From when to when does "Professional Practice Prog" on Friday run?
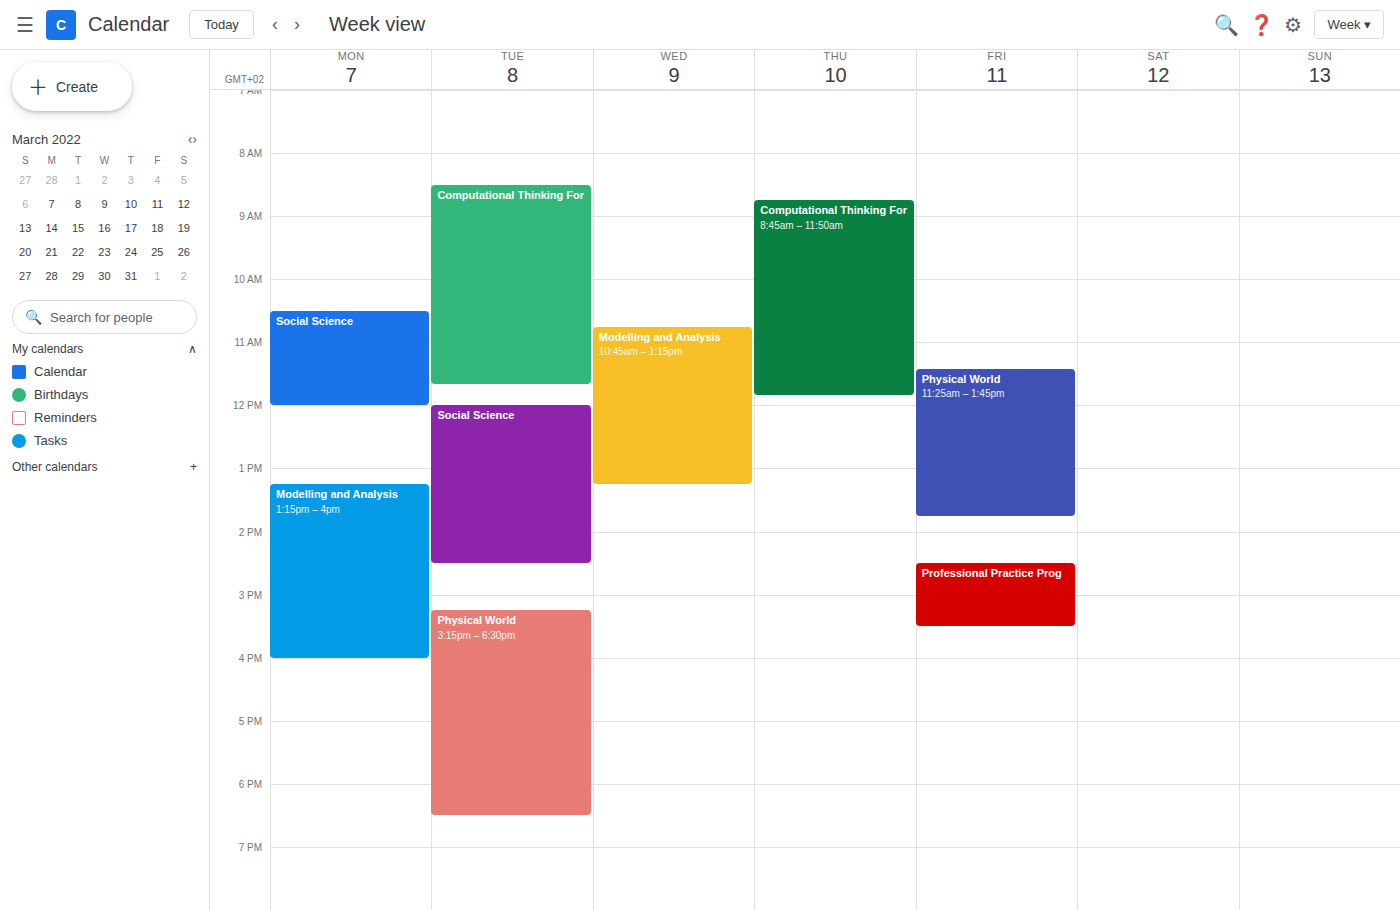
2:30 PM to 3:30 PM